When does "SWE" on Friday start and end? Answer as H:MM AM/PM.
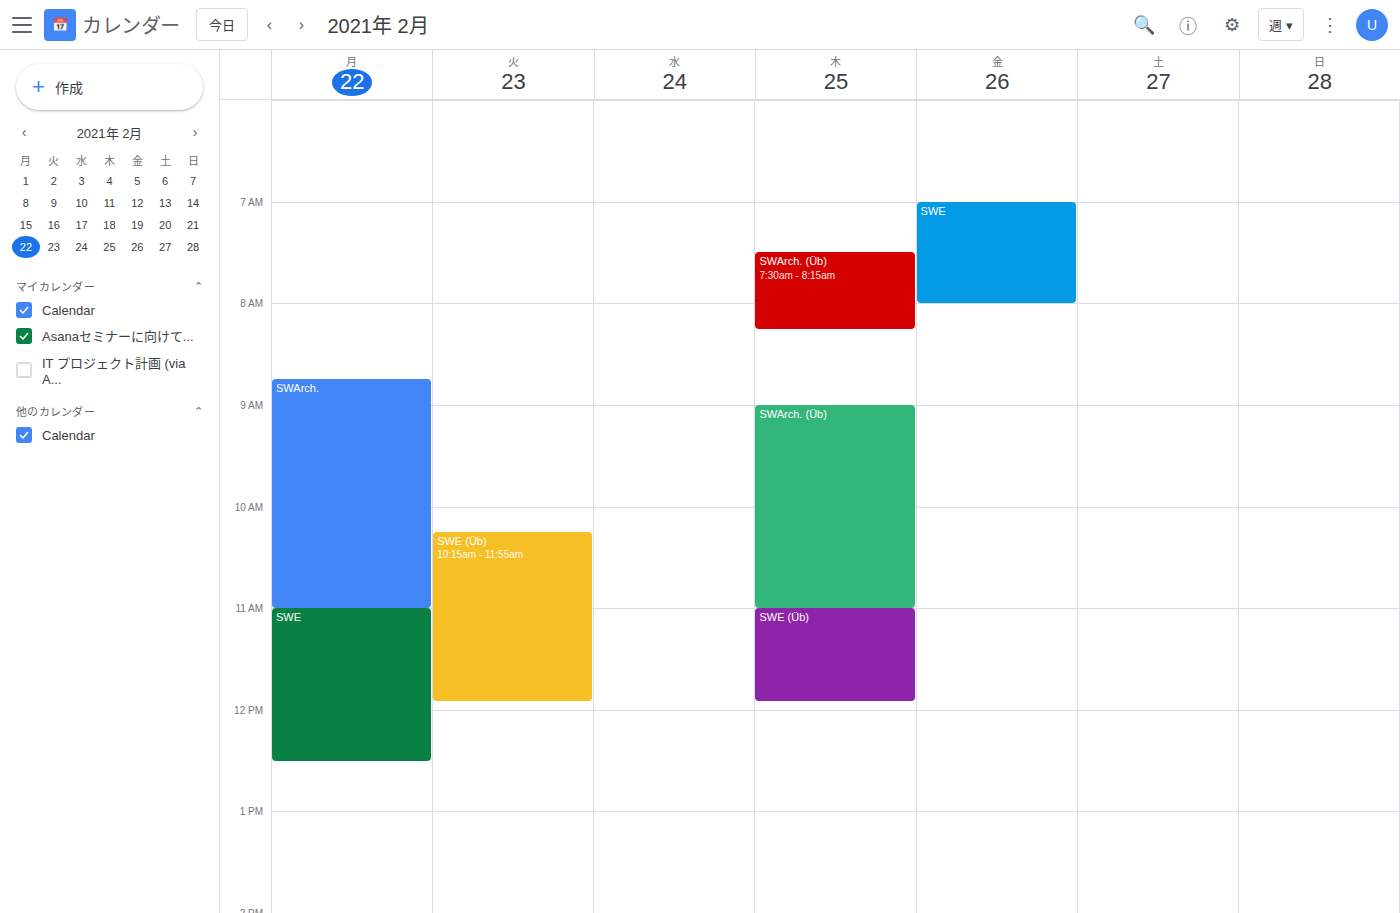
7:00 AM to 8:00 AM